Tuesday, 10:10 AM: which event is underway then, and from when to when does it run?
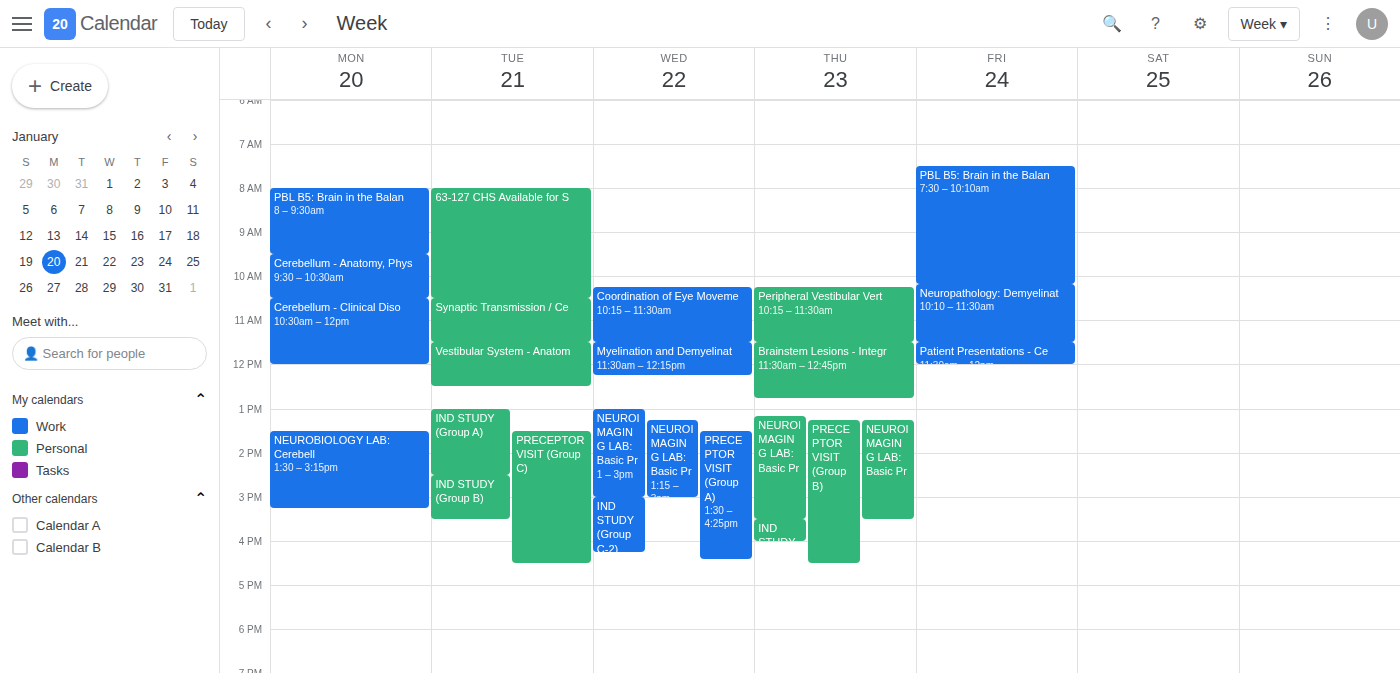
"63-127 CHS Available for S", 8:00 AM to 10:30 AM